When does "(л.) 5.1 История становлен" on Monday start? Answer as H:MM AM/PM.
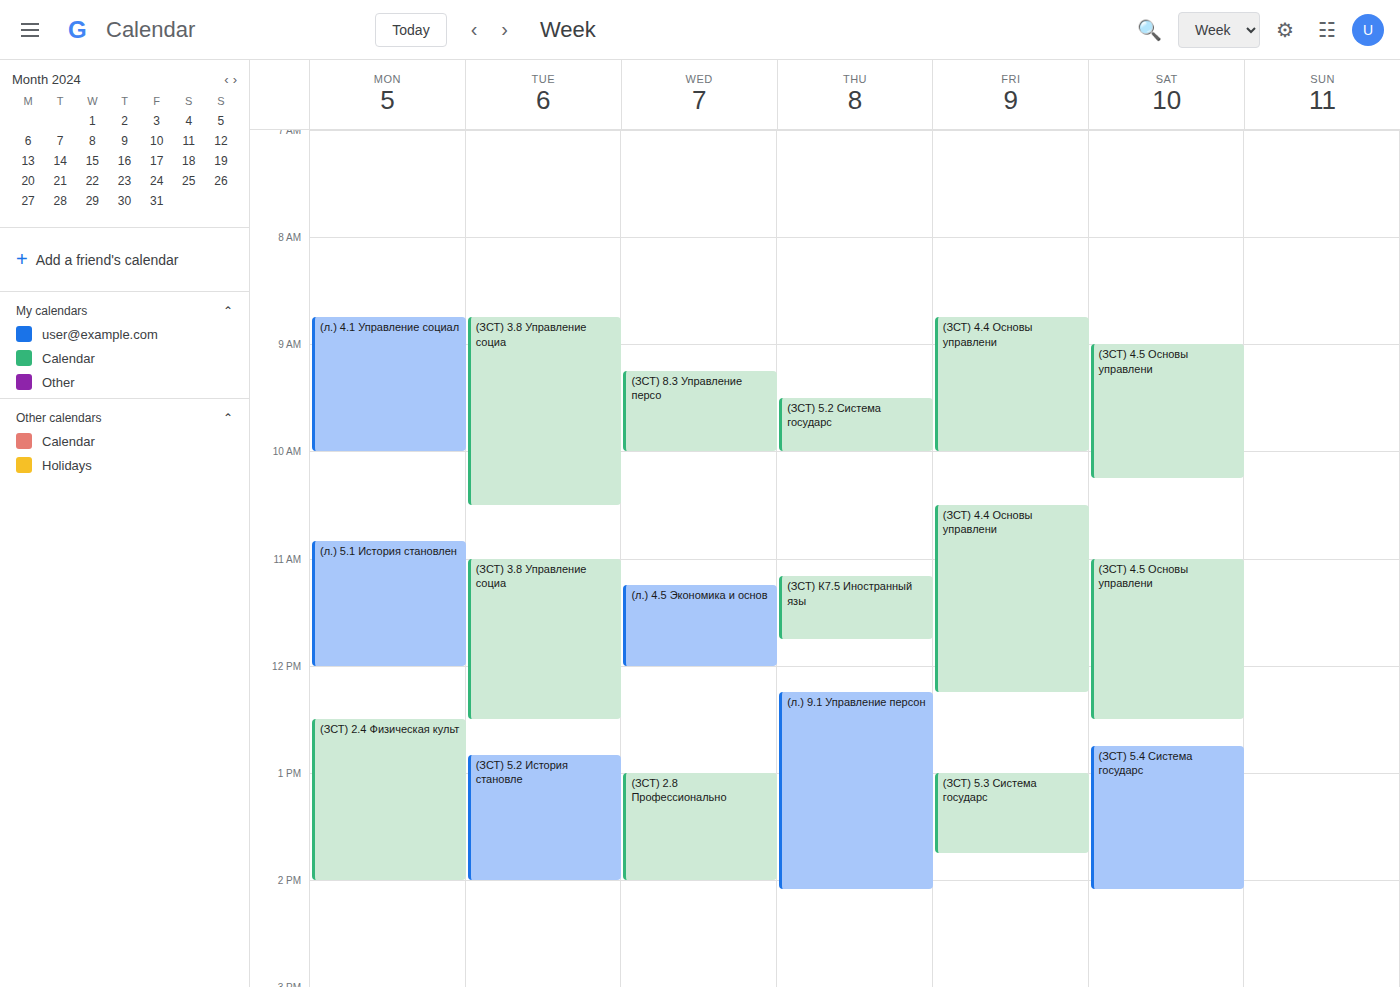
10:50 AM